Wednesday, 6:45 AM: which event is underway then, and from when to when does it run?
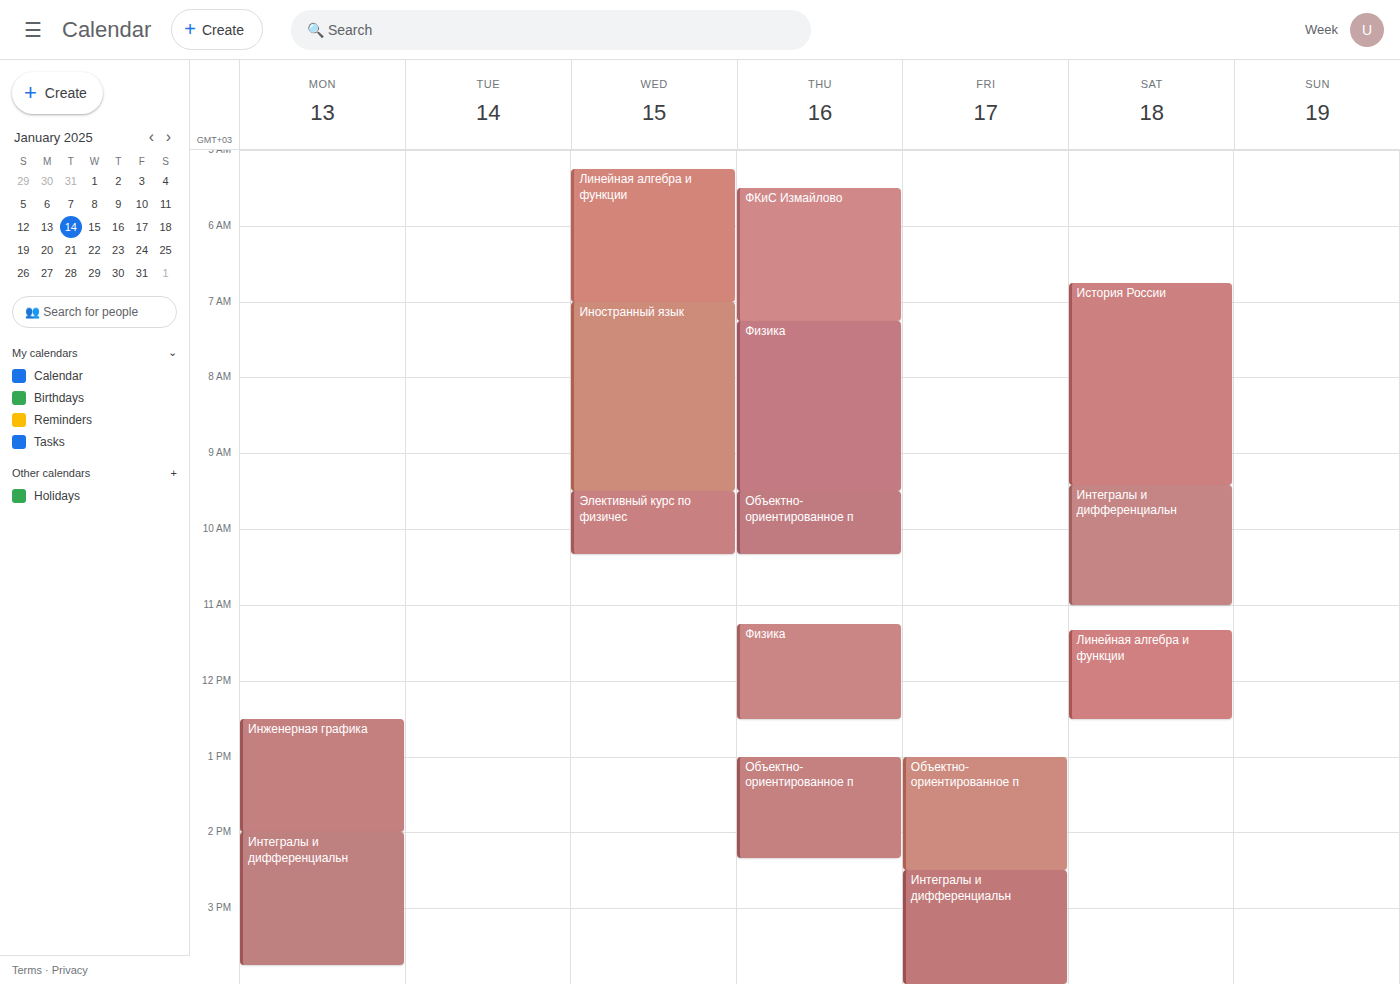
"Линейная алгебра и функции", 5:15 AM to 7:00 AM